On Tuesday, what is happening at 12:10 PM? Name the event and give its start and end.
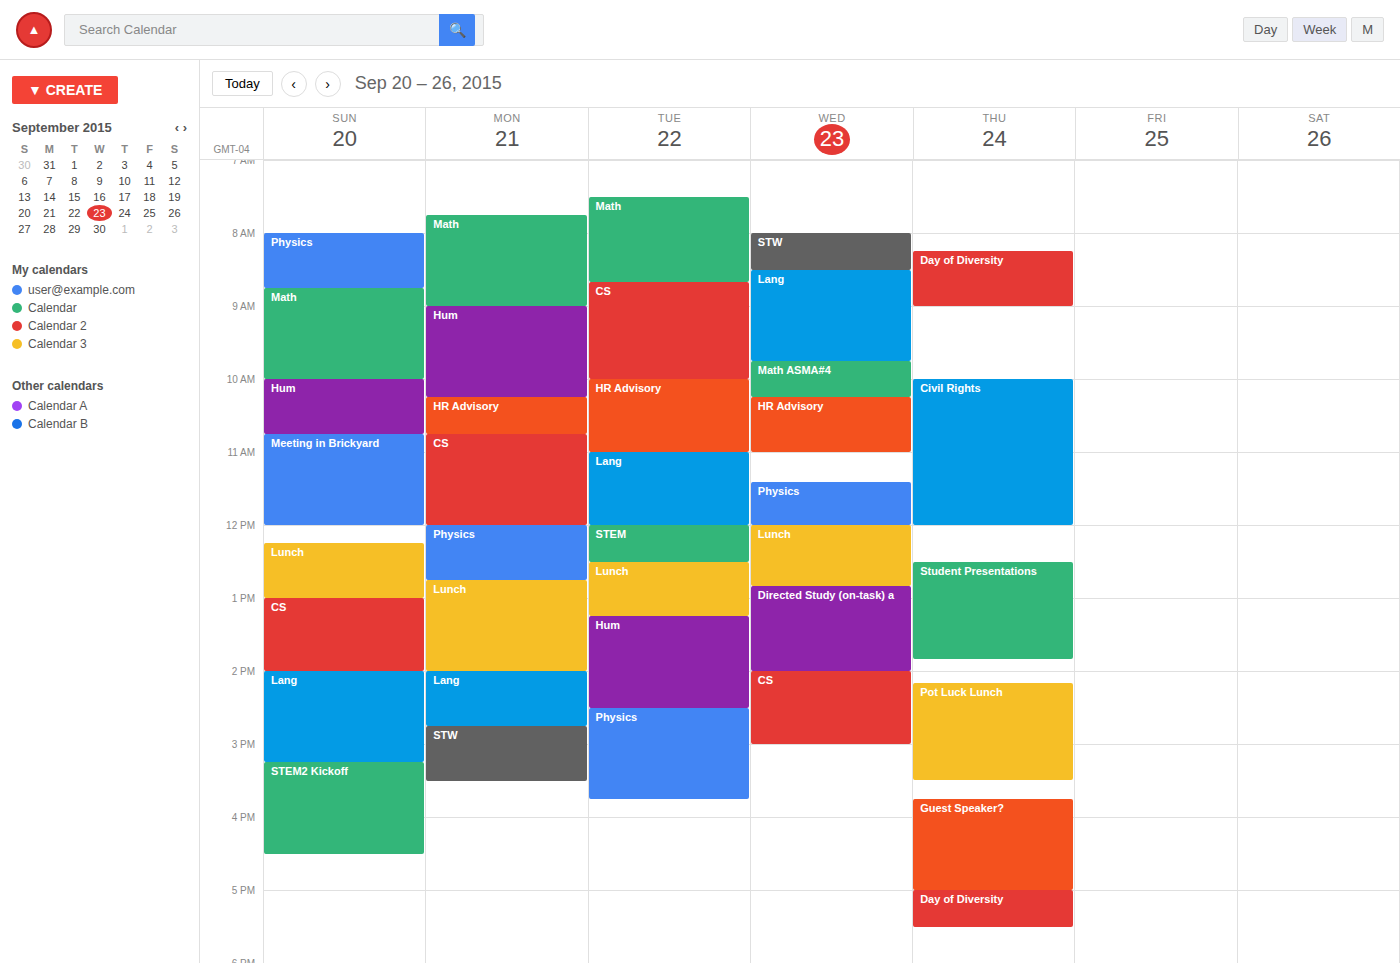
"STEM", 12:00 PM to 12:30 PM